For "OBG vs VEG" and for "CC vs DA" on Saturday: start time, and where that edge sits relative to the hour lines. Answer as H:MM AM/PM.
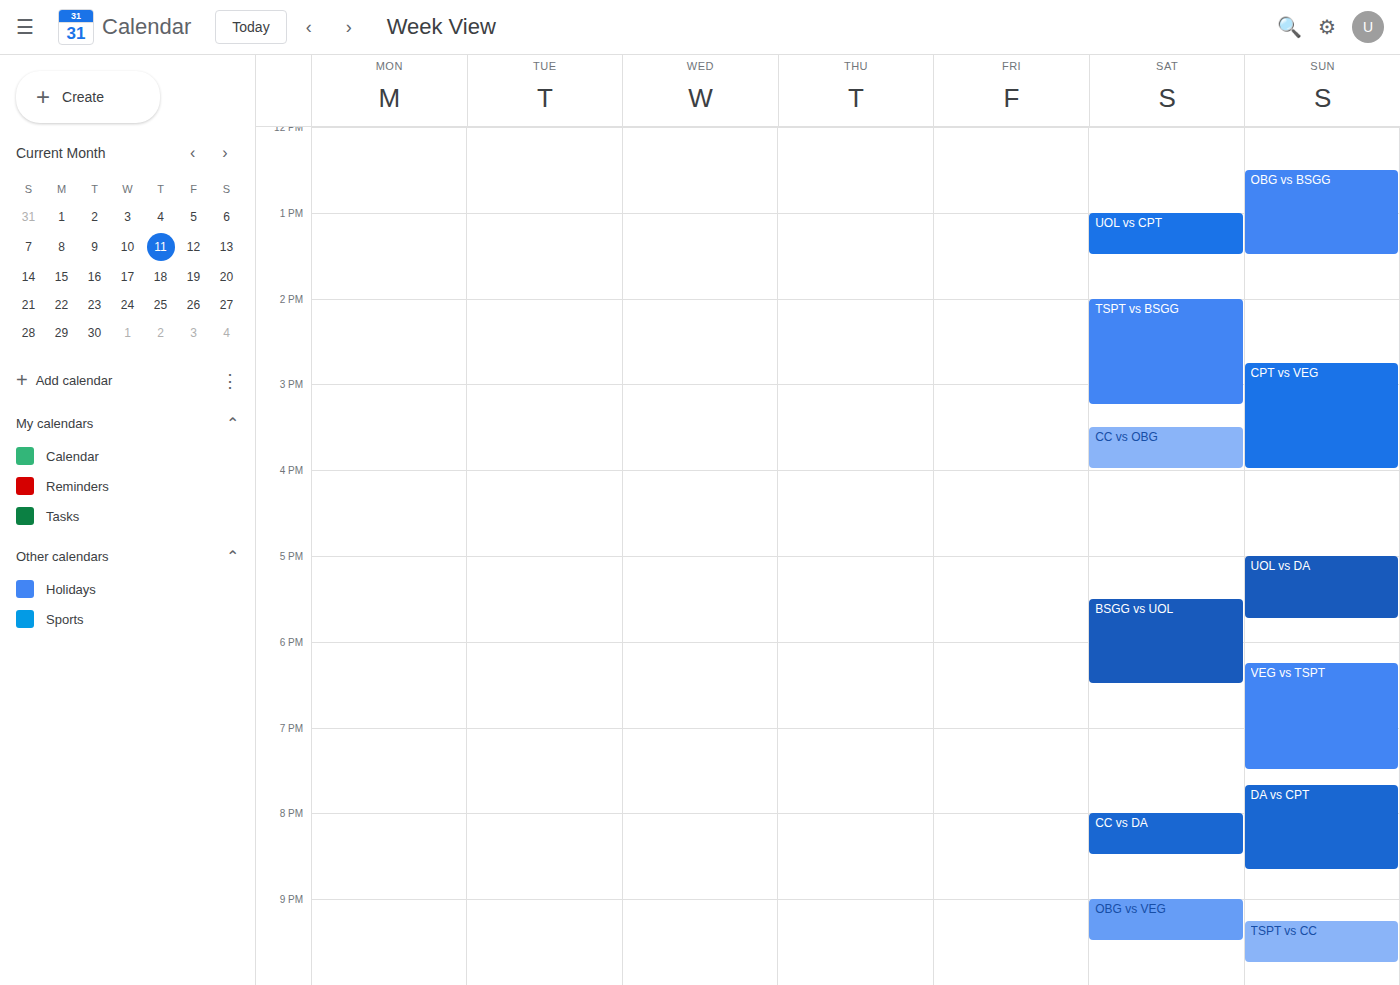
"OBG vs VEG": 9:00 PM, exactly on the 9 PM line. "CC vs DA": 8:00 PM, exactly on the 8 PM line.